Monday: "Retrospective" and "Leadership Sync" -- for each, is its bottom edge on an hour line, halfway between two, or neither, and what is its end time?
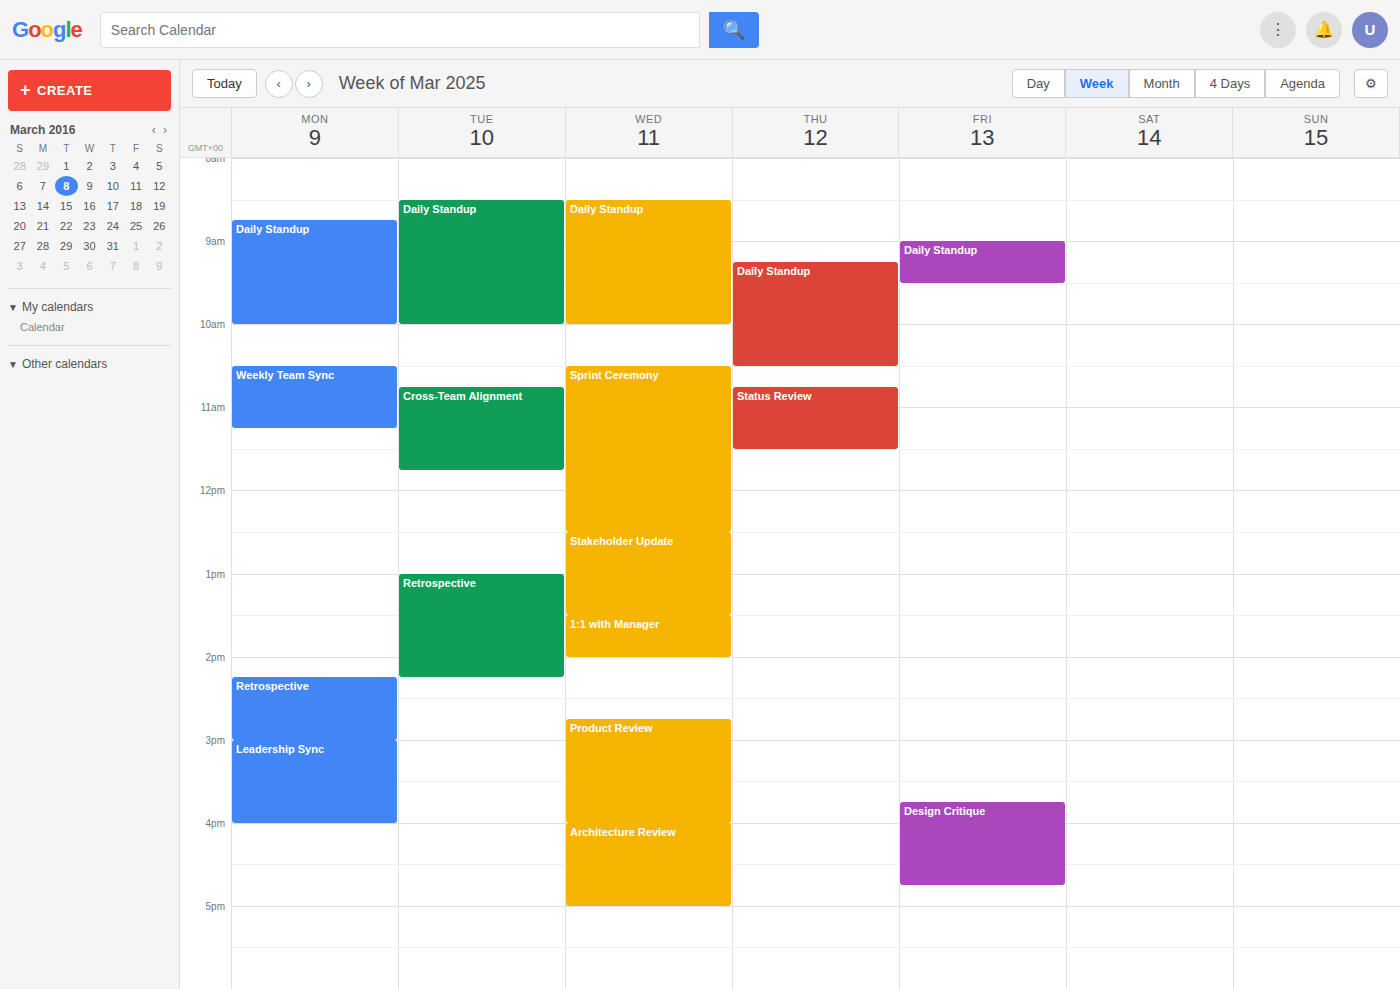
"Retrospective": 3:00 PM, exactly on the 3 PM line. "Leadership Sync": 4:00 PM, exactly on the 4 PM line.